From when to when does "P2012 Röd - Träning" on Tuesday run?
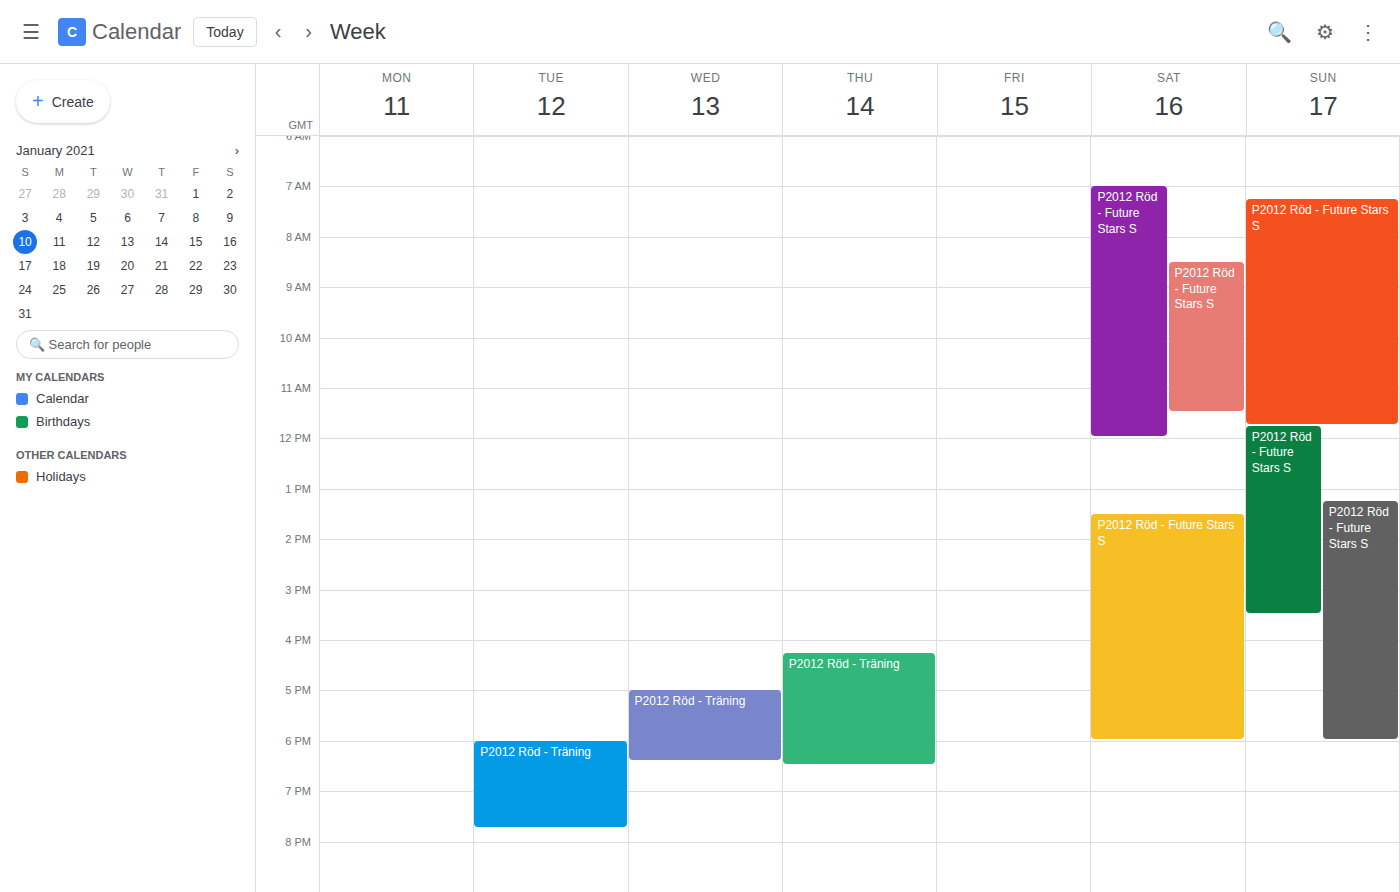
6:00 PM to 7:45 PM